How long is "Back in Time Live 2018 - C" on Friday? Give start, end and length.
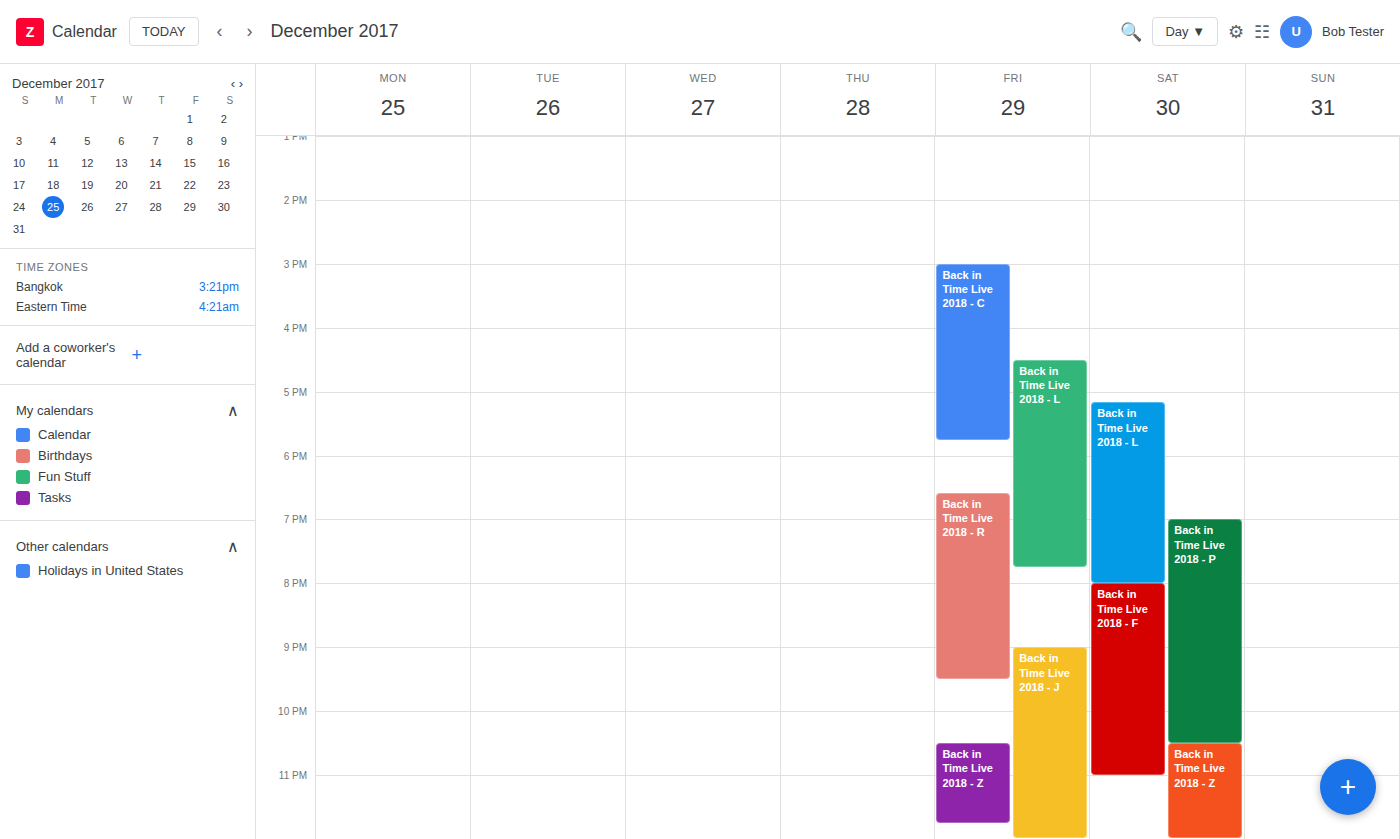
3:00 PM to 5:45 PM, 2 hours 45 minutes